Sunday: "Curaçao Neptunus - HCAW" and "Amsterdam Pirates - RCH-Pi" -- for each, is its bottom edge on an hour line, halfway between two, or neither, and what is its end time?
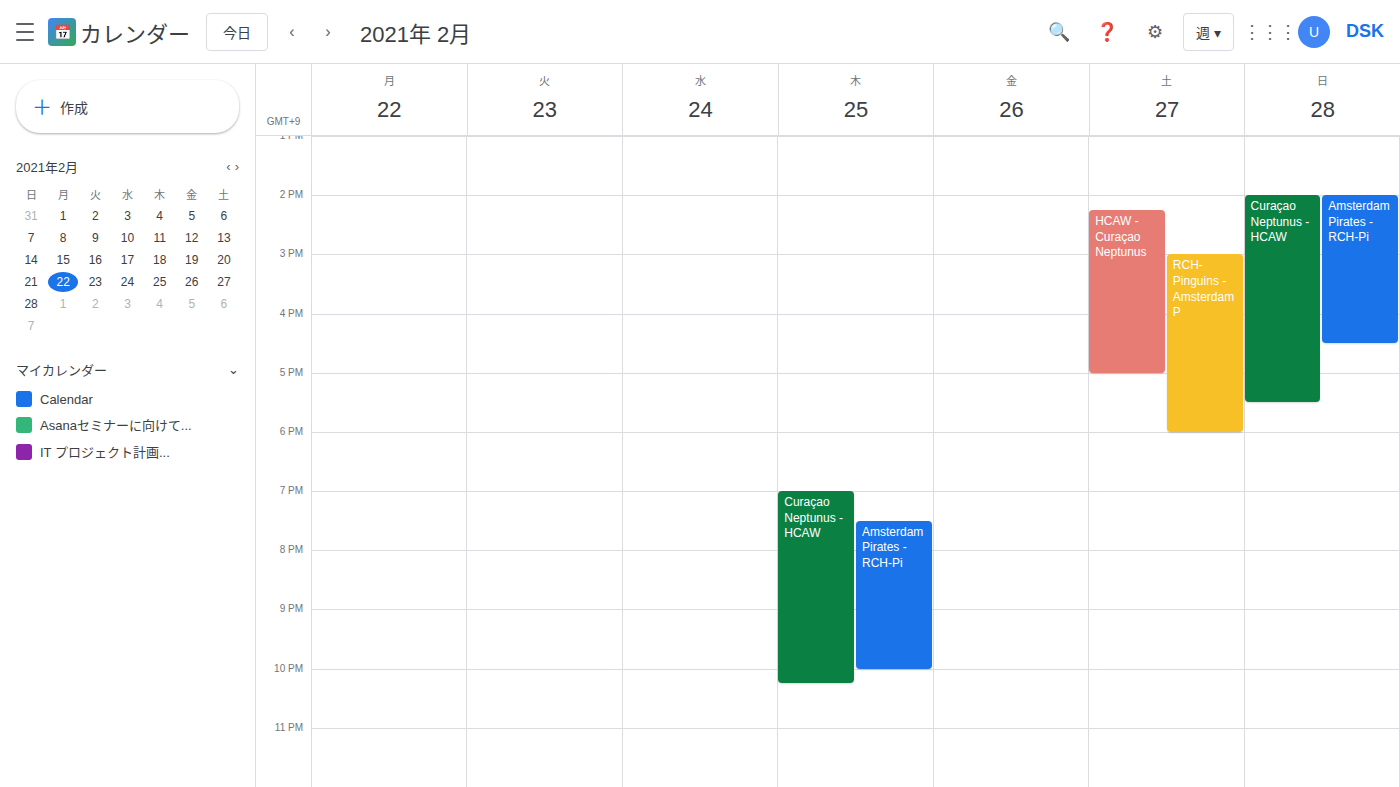
"Curaçao Neptunus - HCAW": 5:30 PM, halfway between the 5 PM and 6 PM lines. "Amsterdam Pirates - RCH-Pi": 4:30 PM, halfway between the 4 PM and 5 PM lines.